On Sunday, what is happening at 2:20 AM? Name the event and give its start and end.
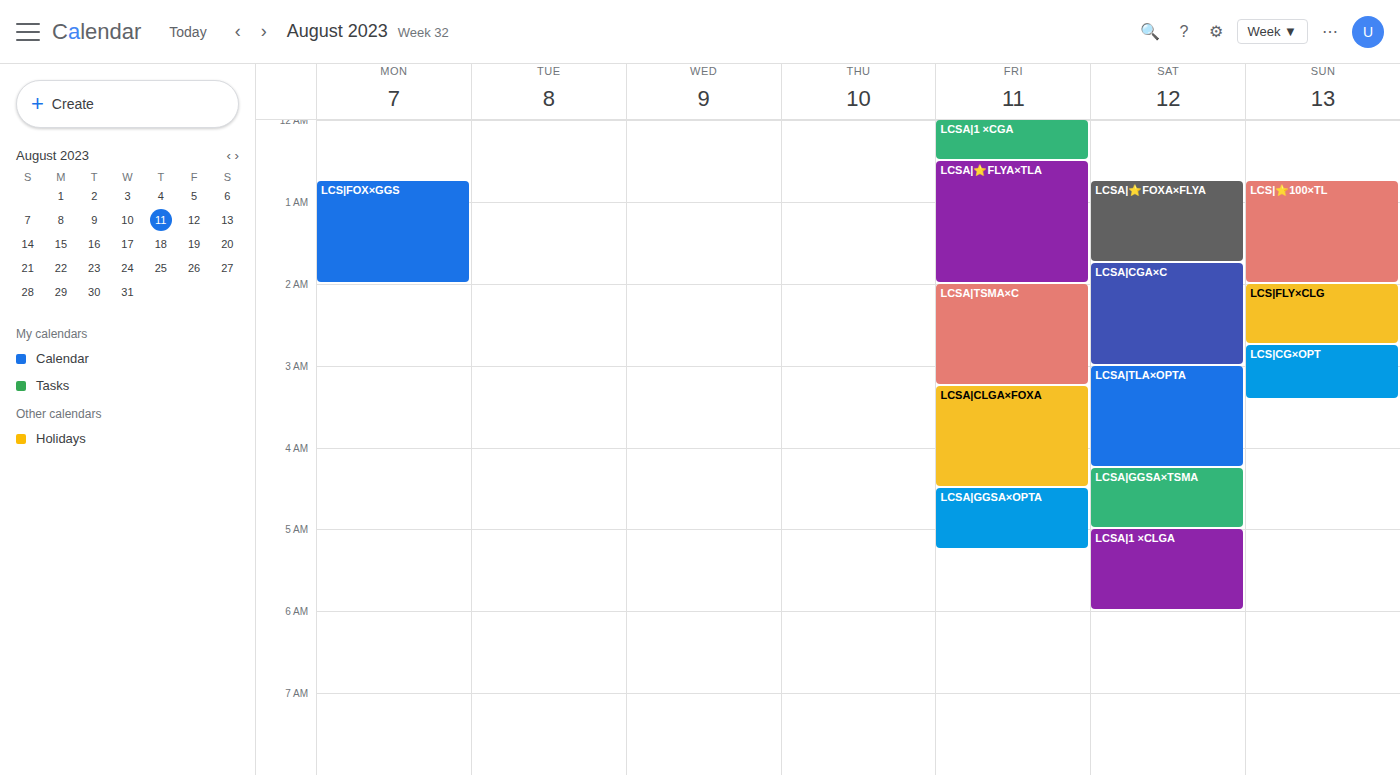
"LCS|FLY×CLG", 2:00 AM to 2:45 AM